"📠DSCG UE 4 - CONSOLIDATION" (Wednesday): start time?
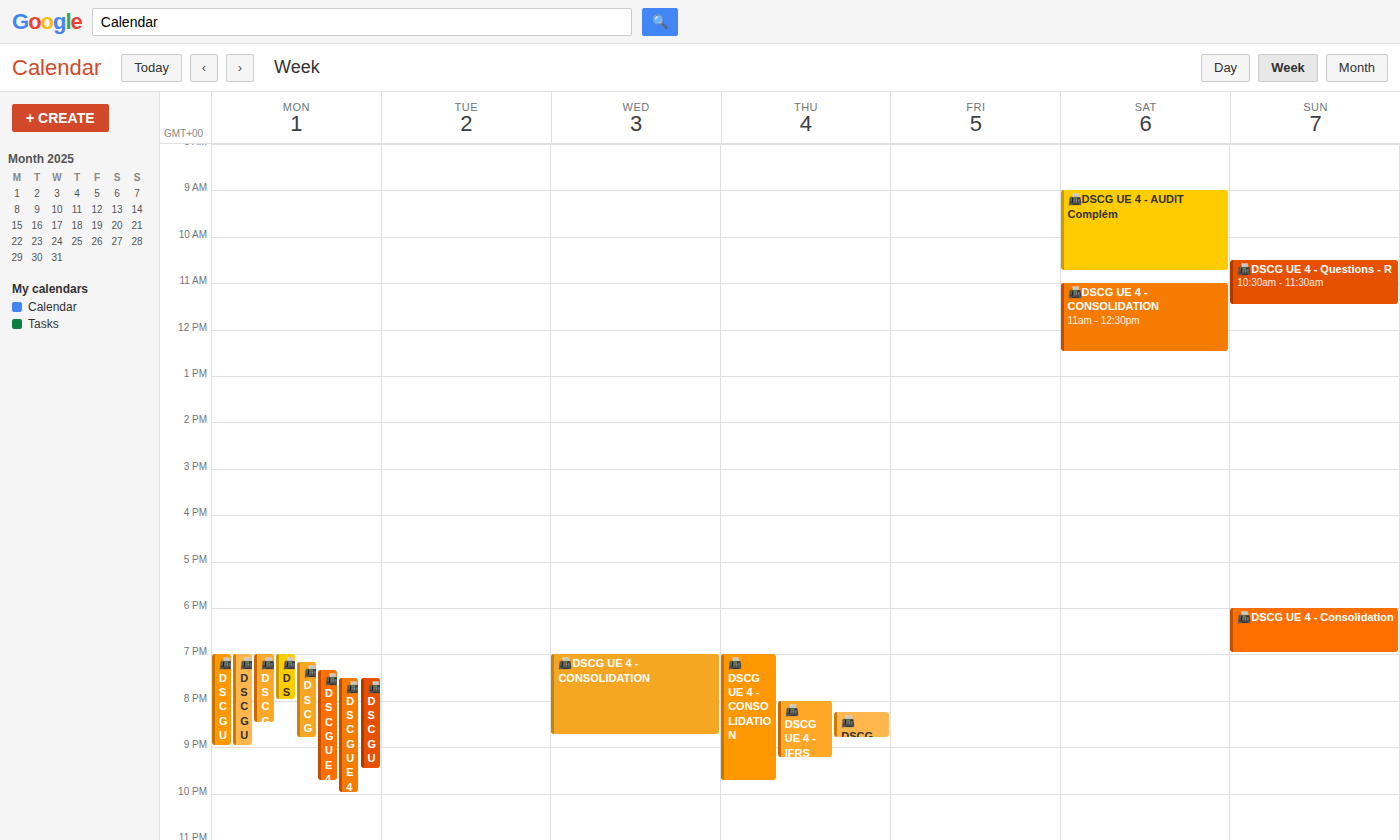
7:00 PM